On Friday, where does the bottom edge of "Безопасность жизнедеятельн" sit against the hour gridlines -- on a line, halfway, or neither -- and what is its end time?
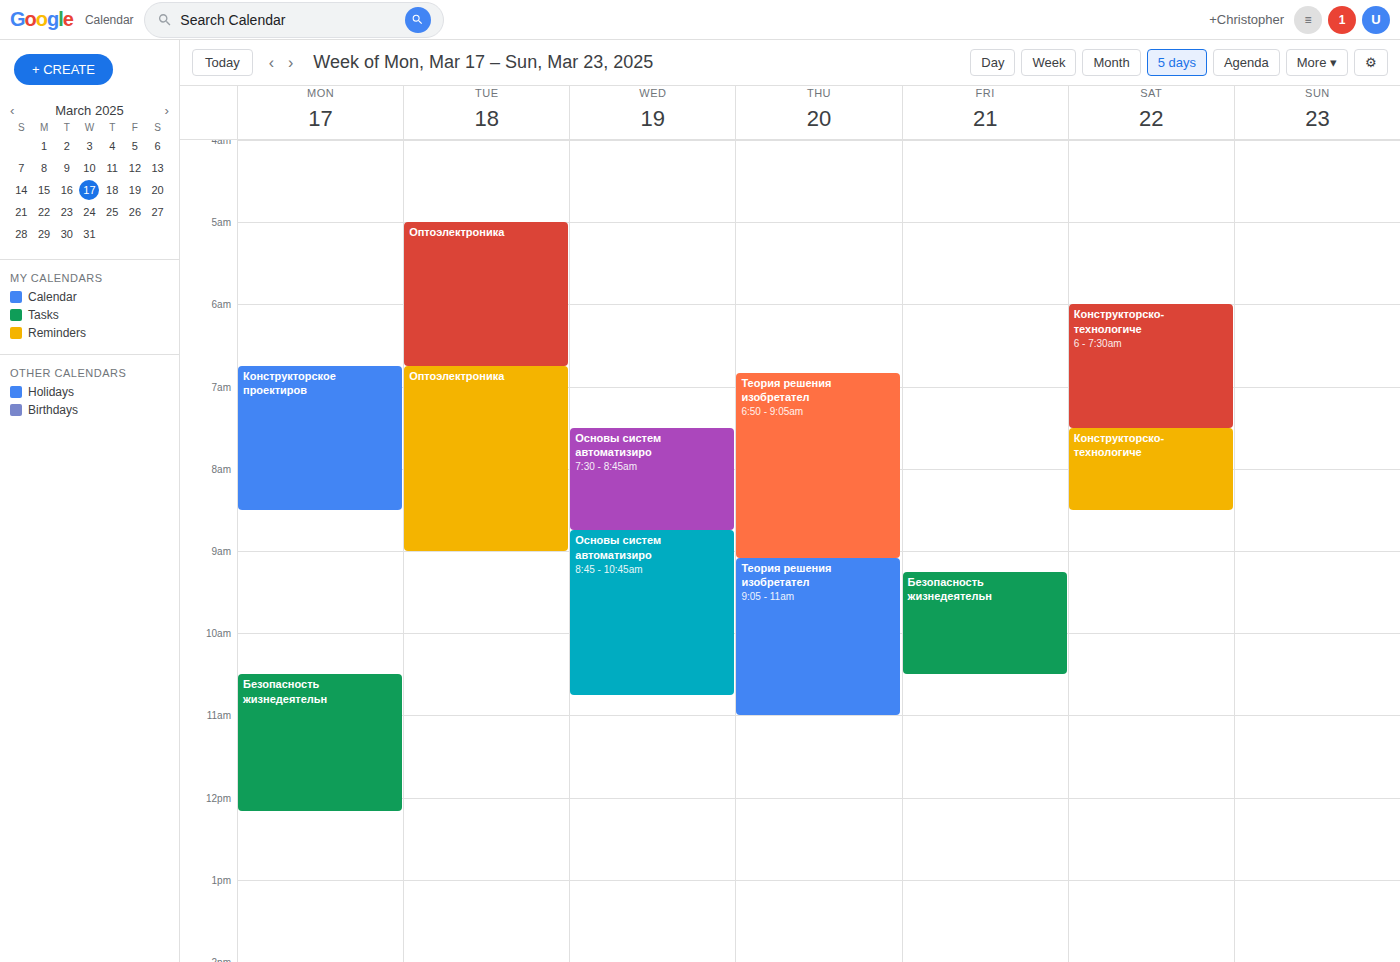
10:30 AM -- halfway between the 10 AM and 11 AM lines.